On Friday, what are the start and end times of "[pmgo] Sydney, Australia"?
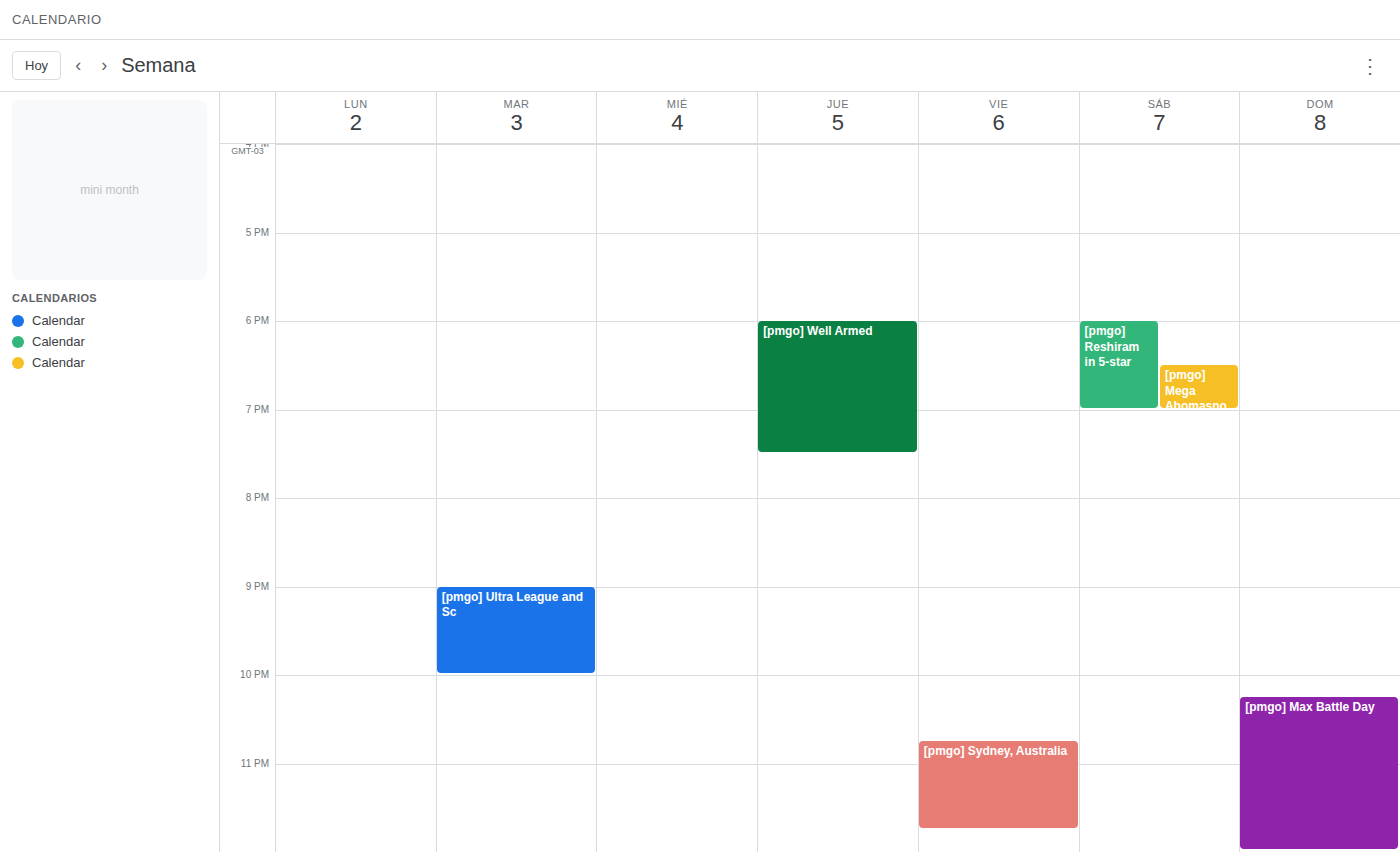
22:45 to 23:45